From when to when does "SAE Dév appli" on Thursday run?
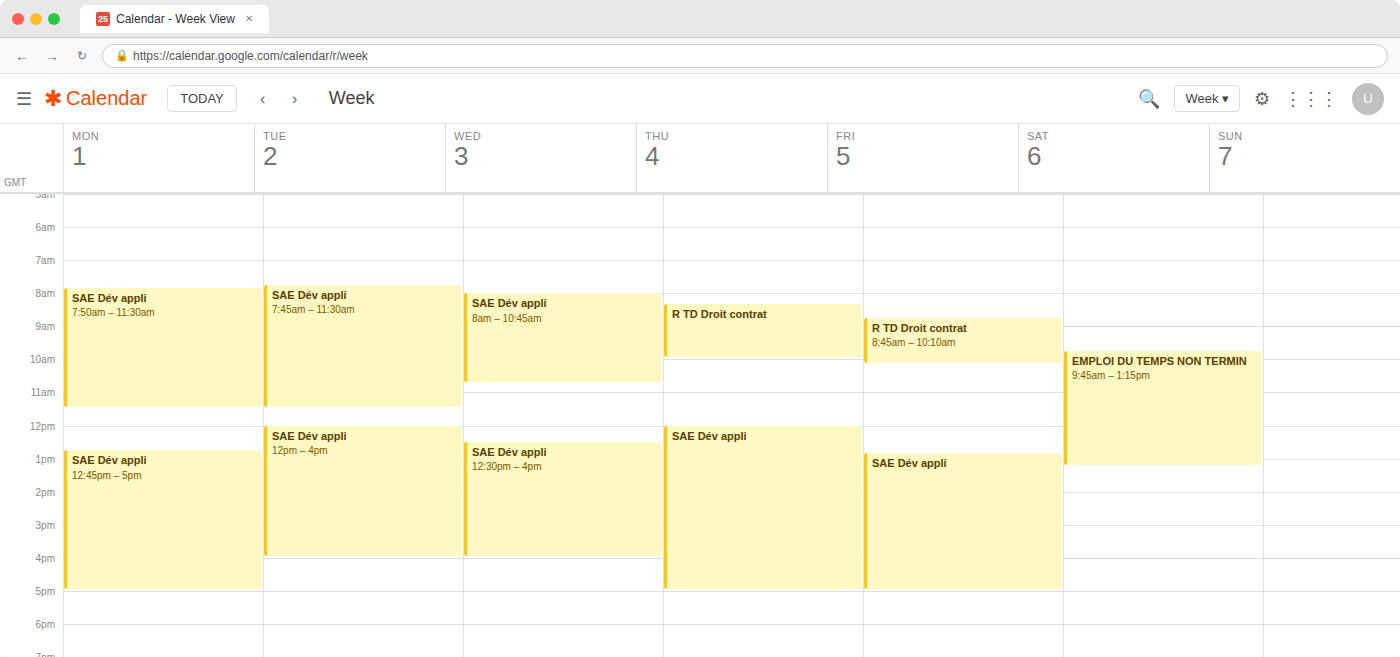
12:00 PM to 5:00 PM